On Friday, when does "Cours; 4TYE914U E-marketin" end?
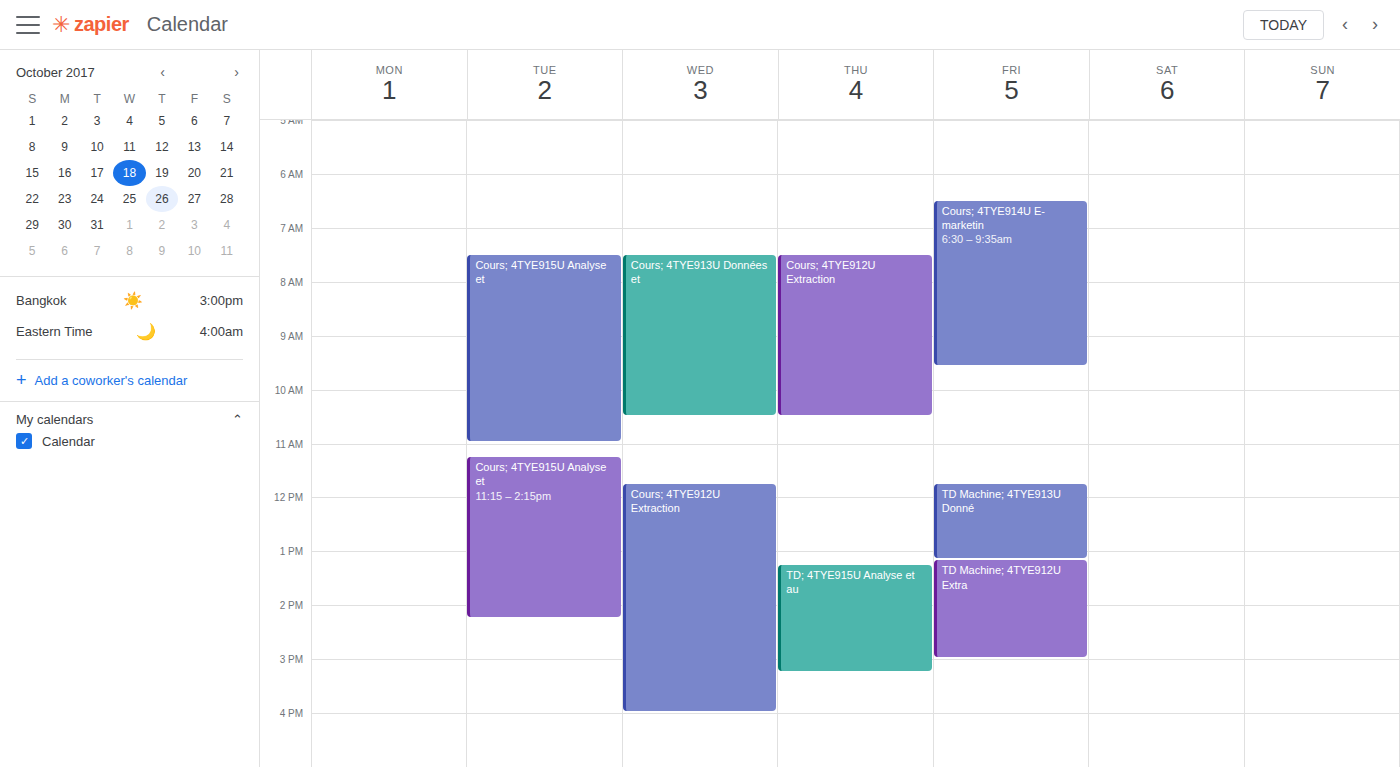
9:35 AM